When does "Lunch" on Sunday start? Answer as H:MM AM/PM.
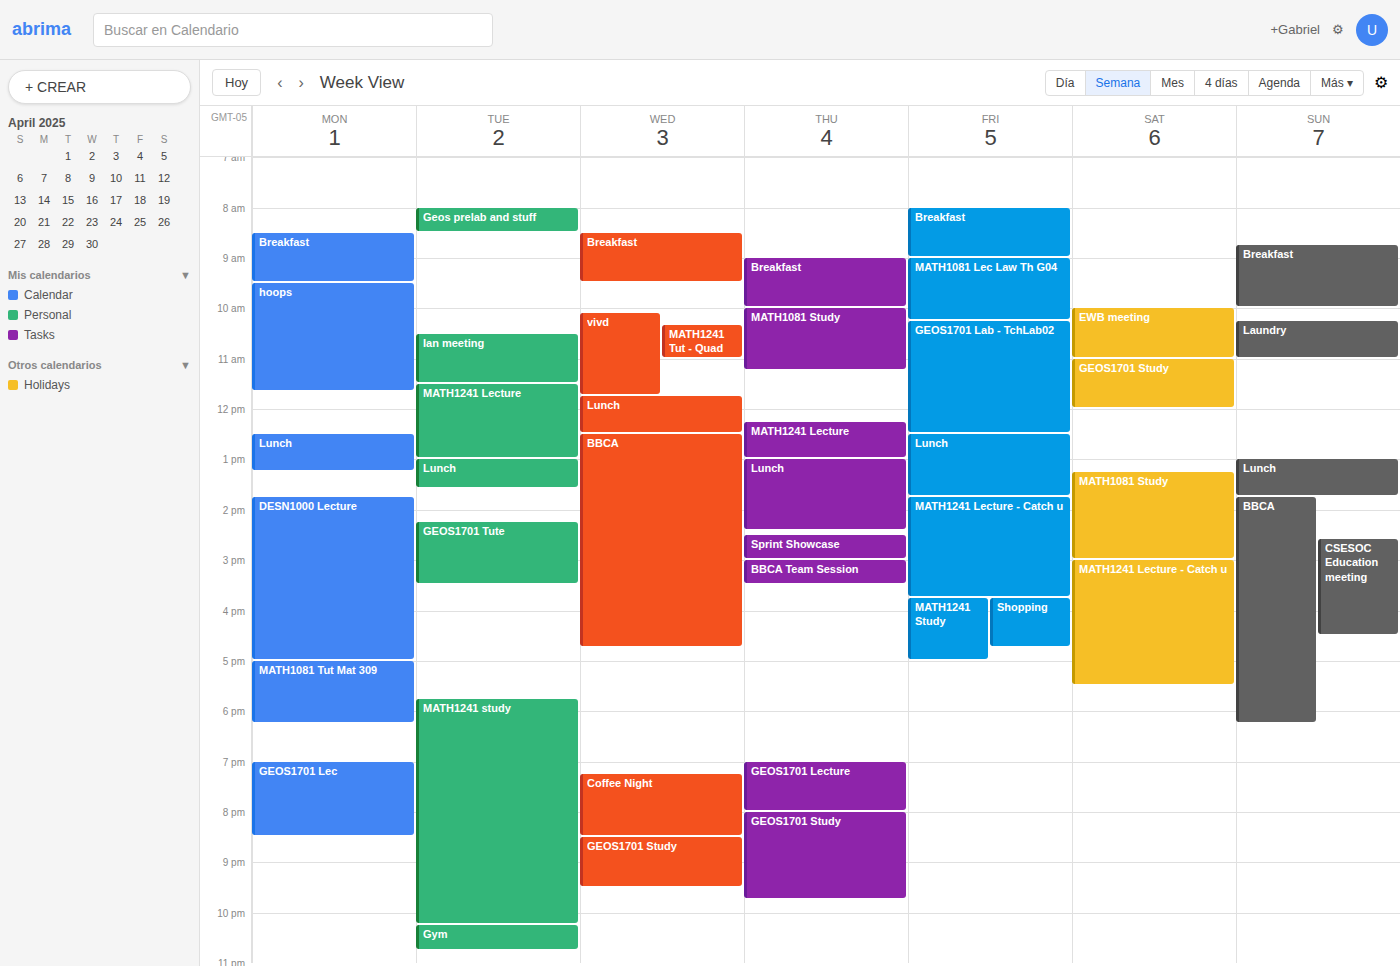
1:00 PM